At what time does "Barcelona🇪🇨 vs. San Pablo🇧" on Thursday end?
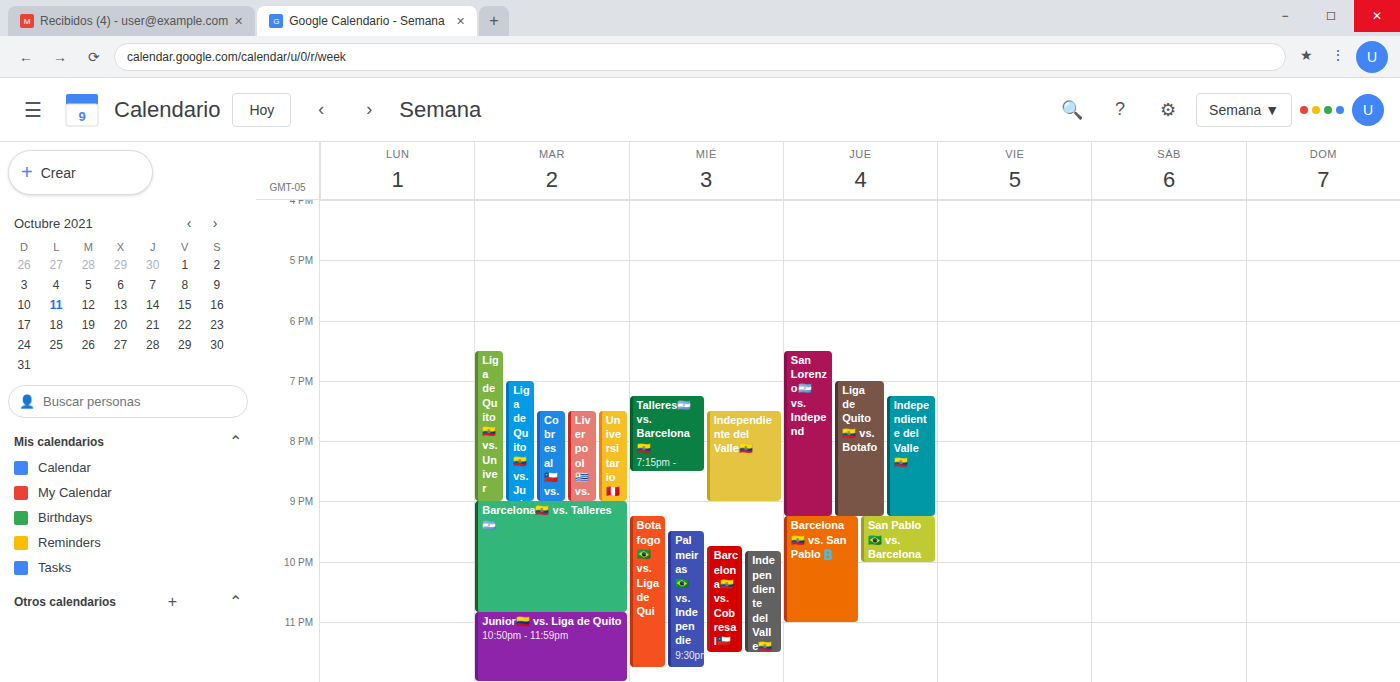
11:00 PM